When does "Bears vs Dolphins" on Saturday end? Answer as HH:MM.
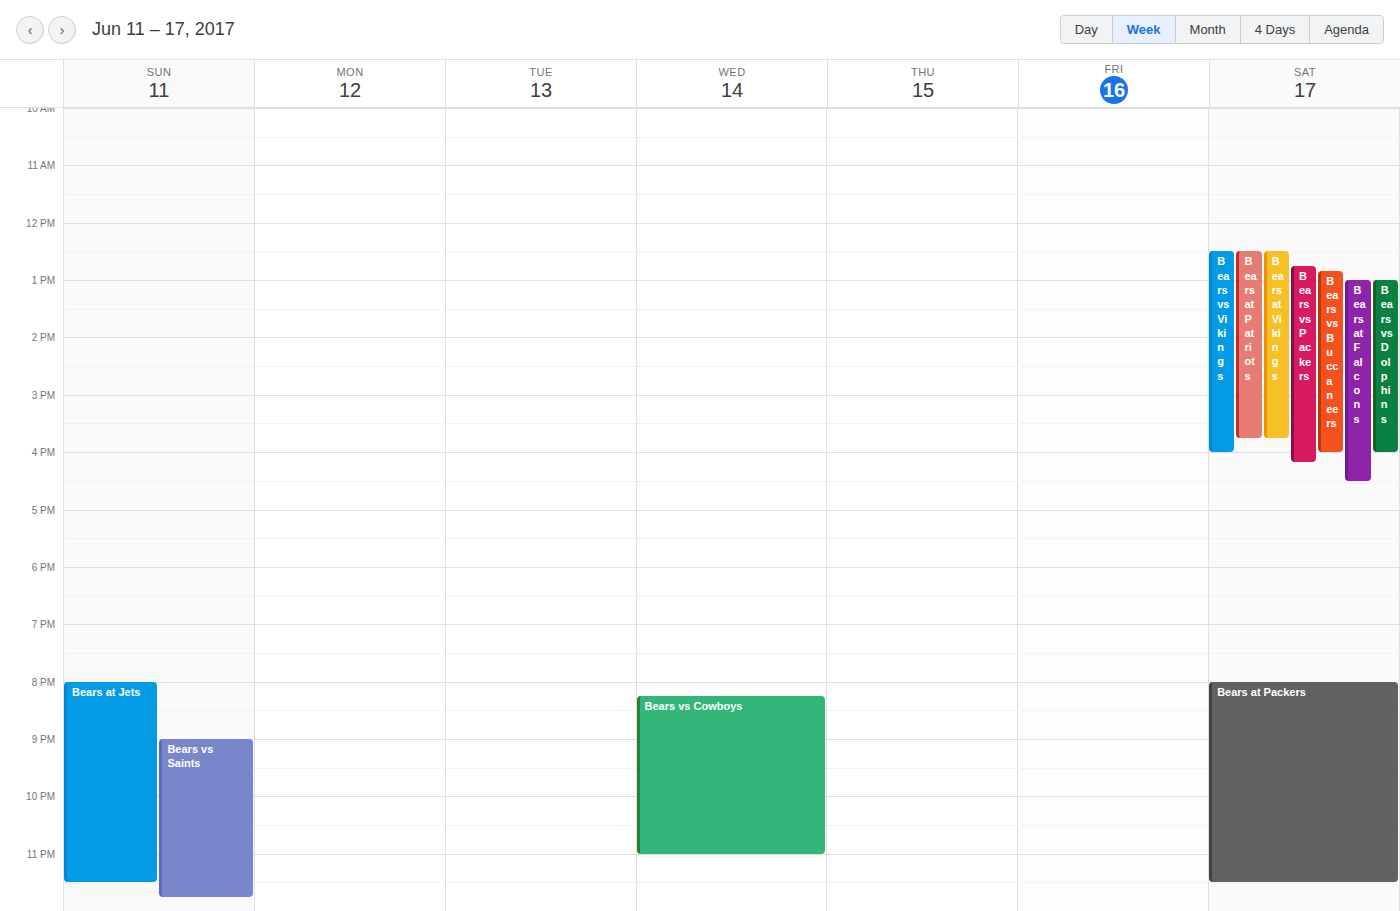
16:00